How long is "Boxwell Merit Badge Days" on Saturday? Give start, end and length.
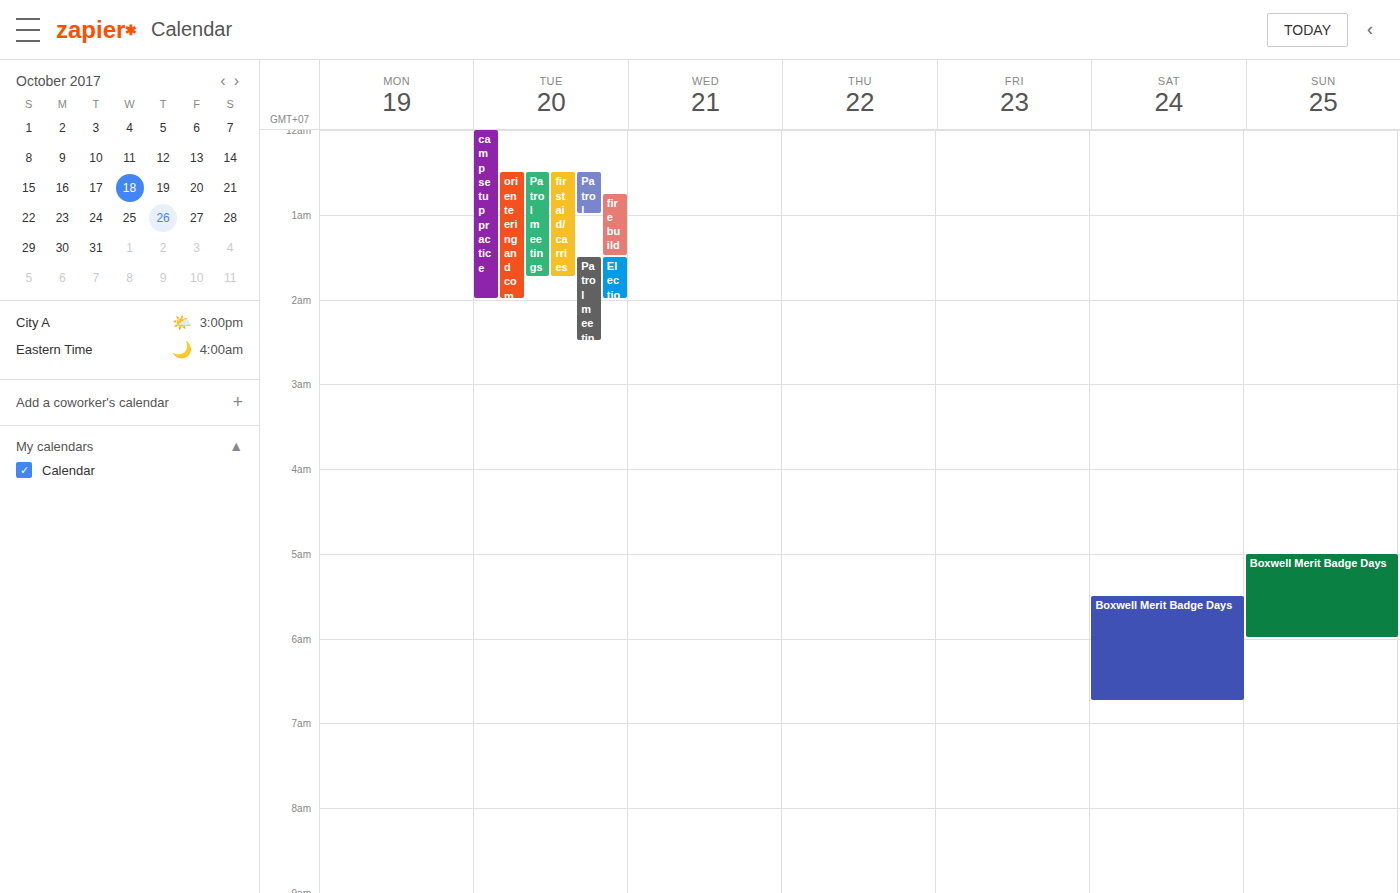
5:30 AM to 6:45 AM, 1 hour 15 minutes